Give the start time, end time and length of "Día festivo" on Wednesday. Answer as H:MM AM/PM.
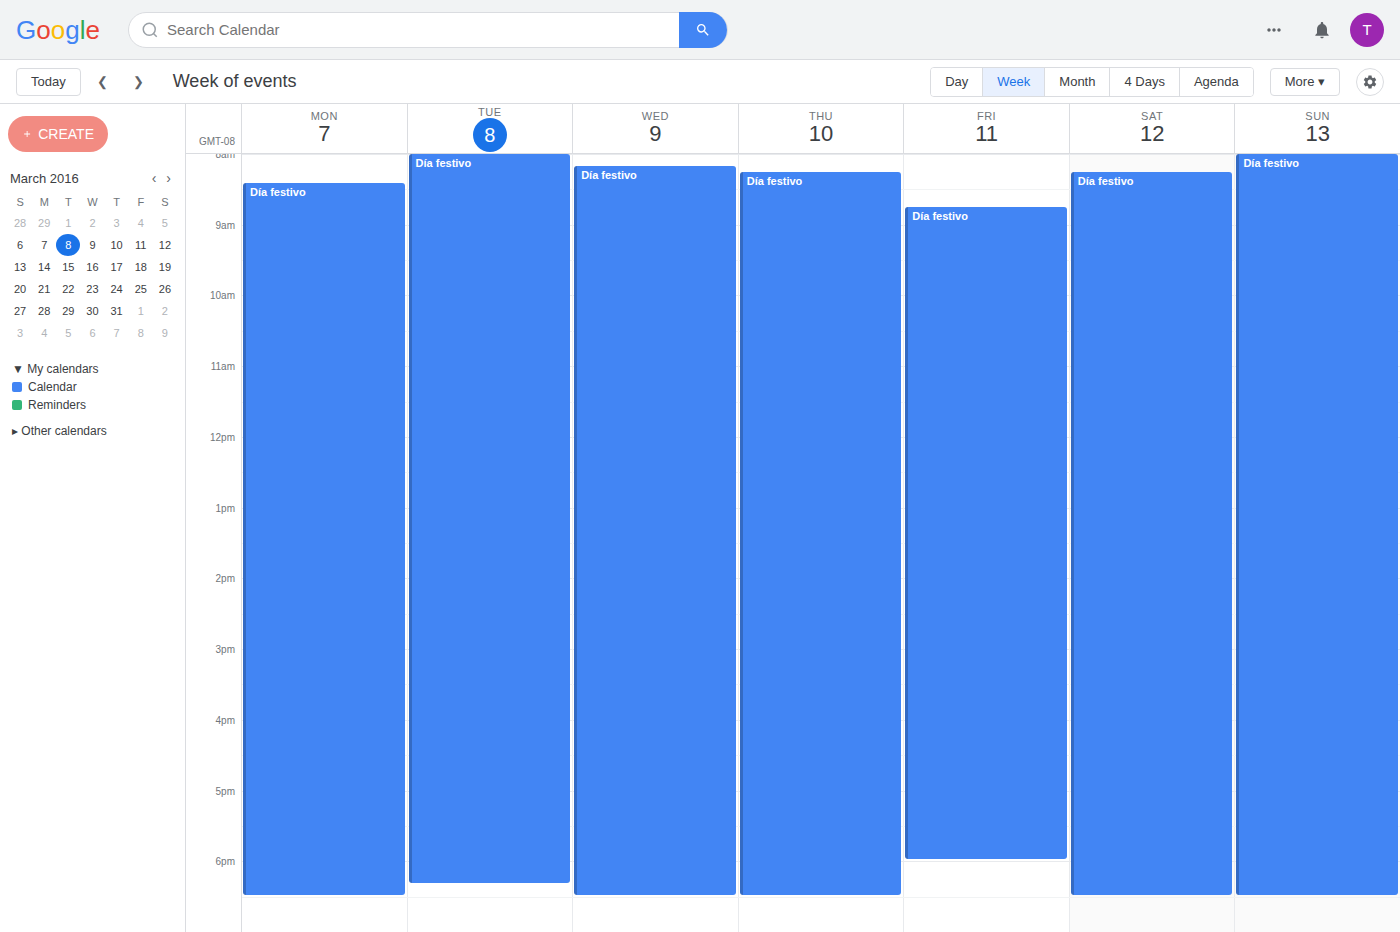
8:10 AM to 6:30 PM, 10 hours 20 minutes